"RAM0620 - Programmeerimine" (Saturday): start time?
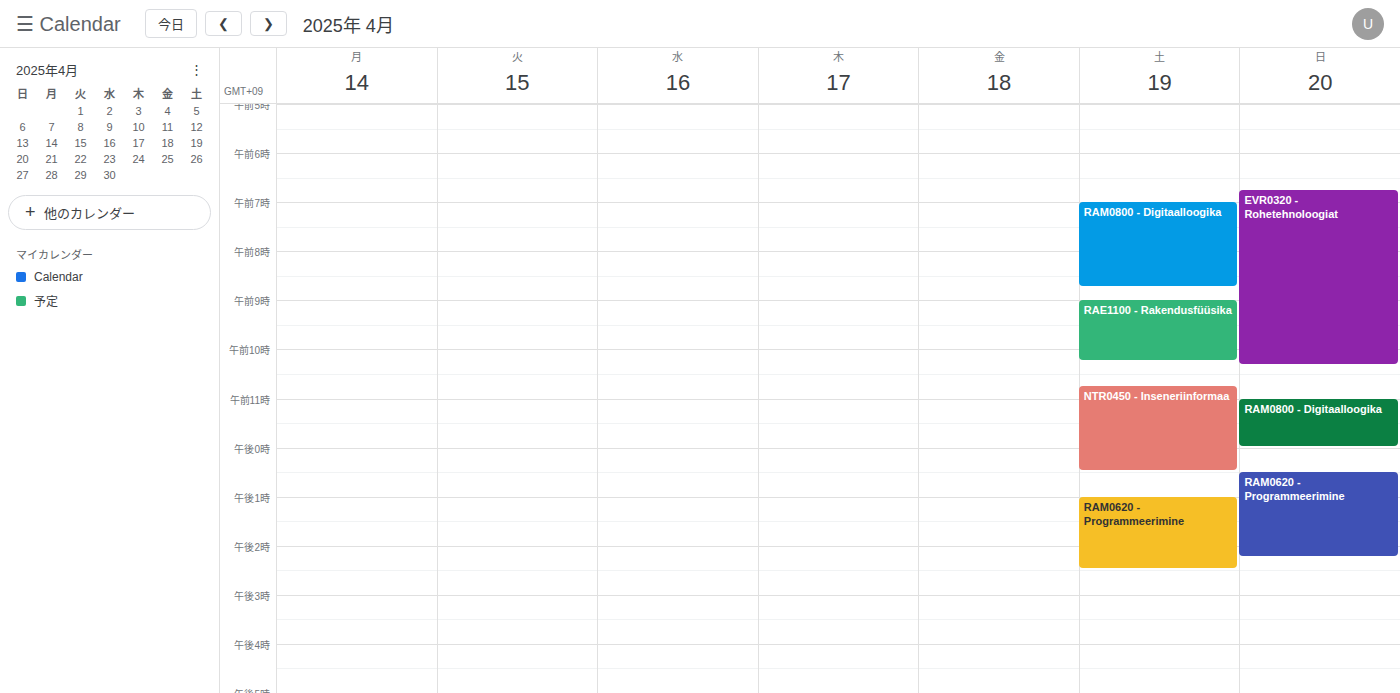
1:00 PM